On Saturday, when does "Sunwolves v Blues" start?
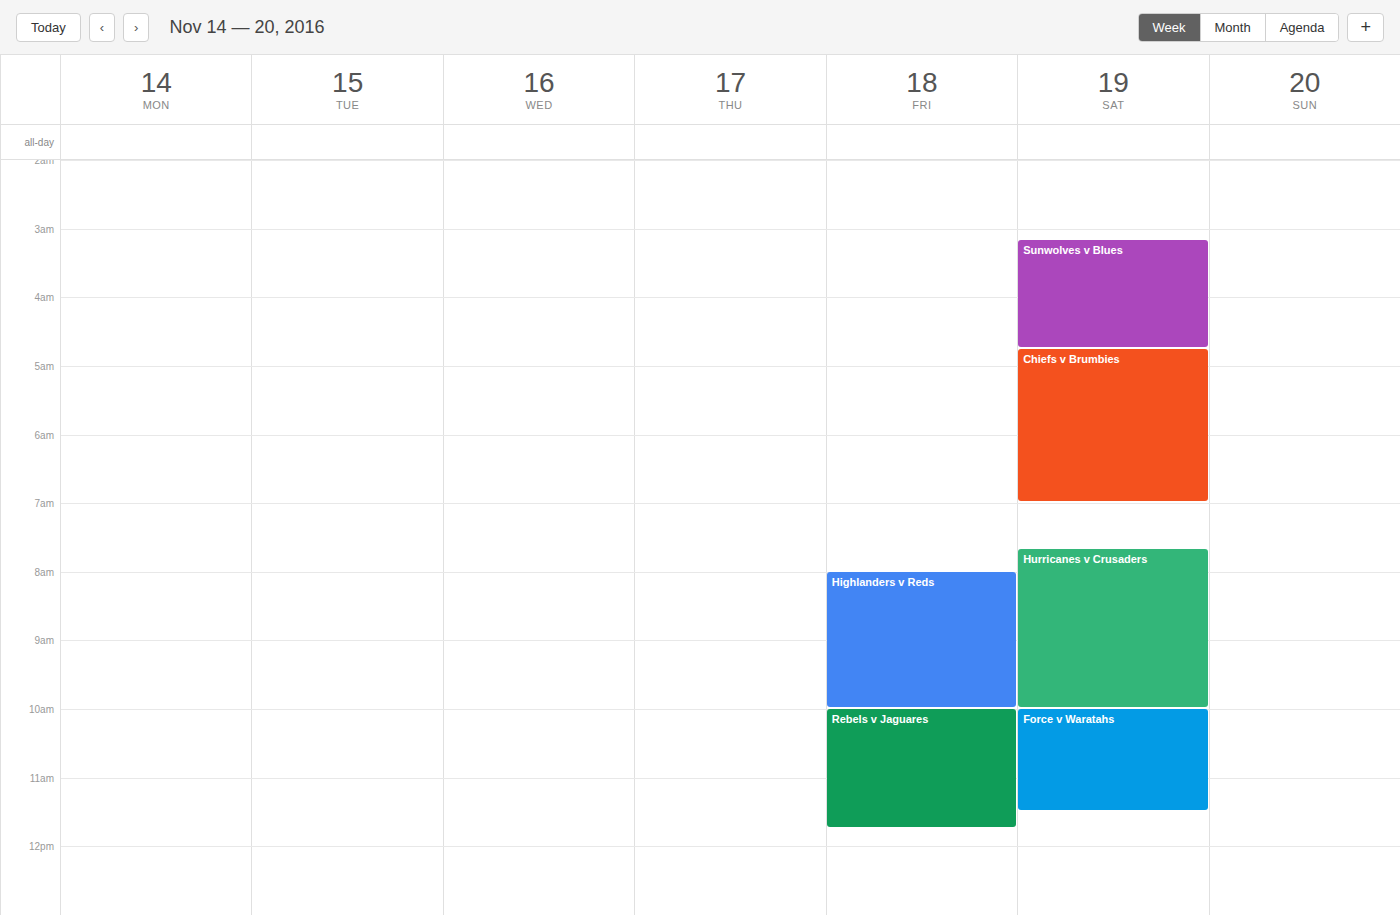
3:10 AM